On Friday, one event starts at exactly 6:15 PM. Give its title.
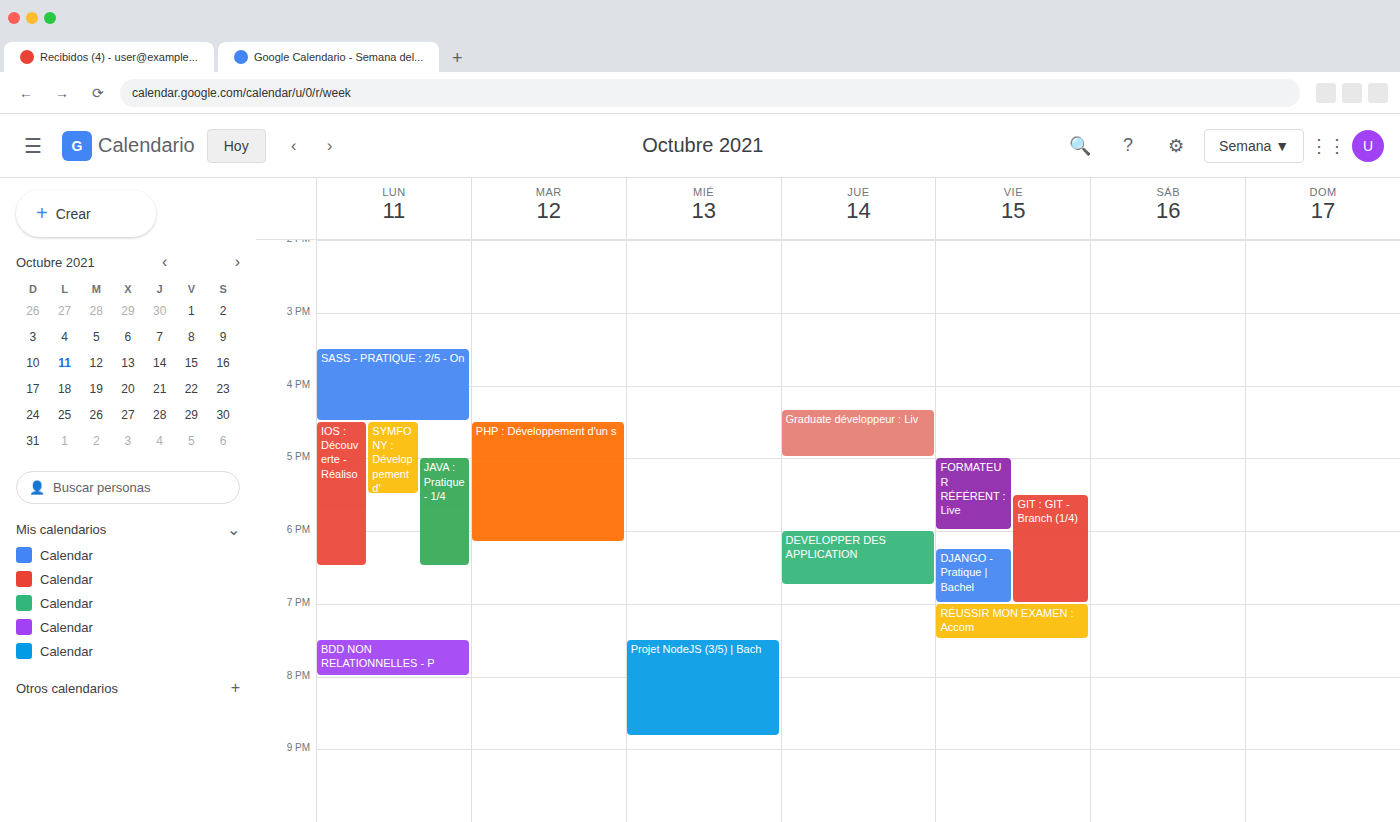
"DJANGO - Pratique | Bachel"